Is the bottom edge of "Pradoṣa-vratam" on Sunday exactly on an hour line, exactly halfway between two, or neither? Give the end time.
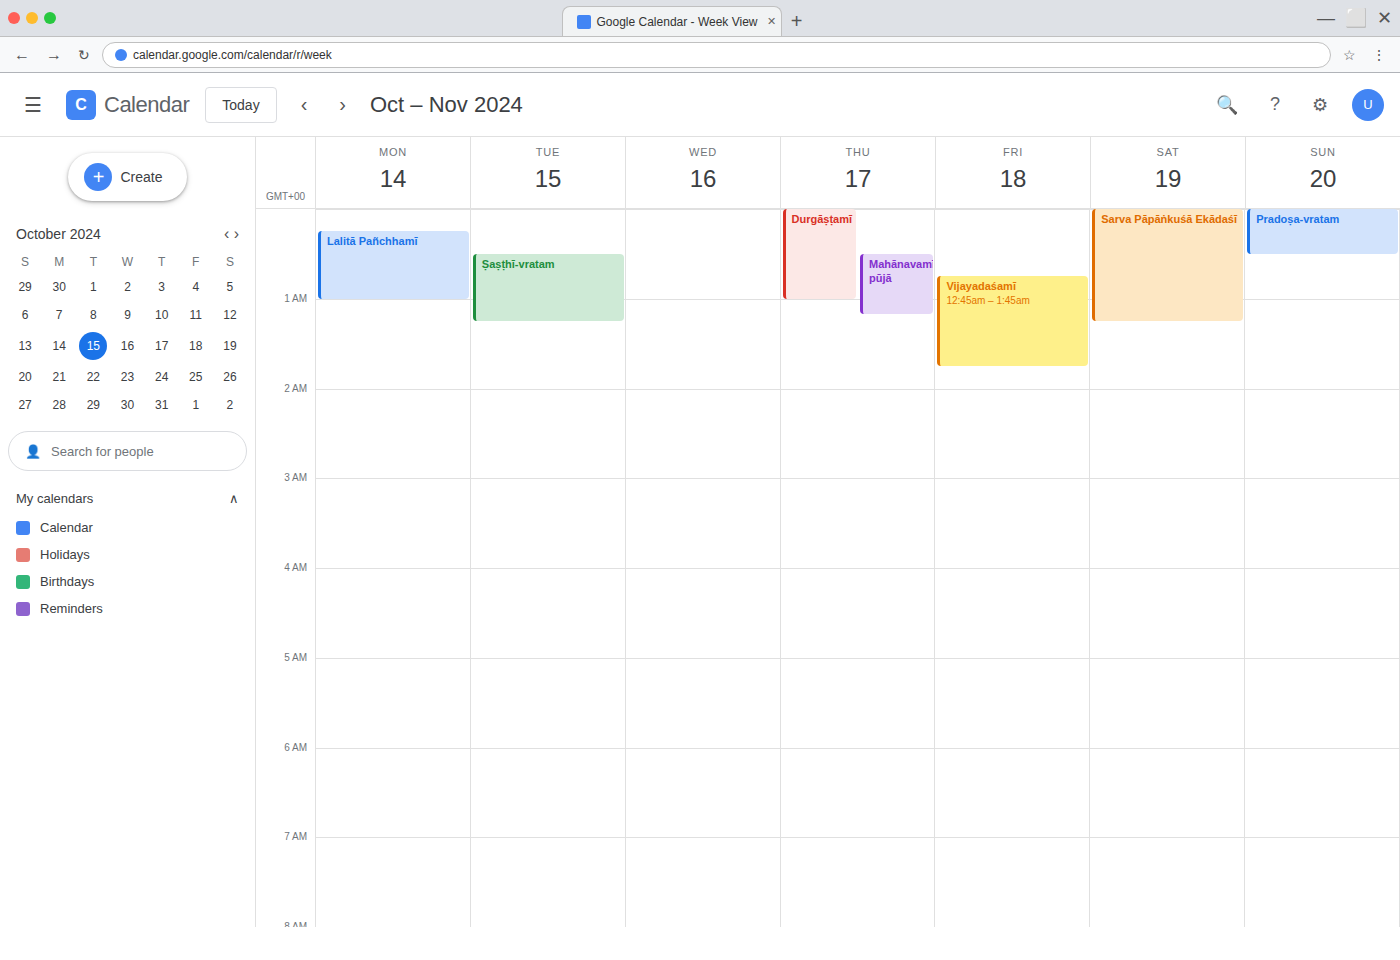
12:30 AM -- halfway between the 12 AM and 1 AM lines.